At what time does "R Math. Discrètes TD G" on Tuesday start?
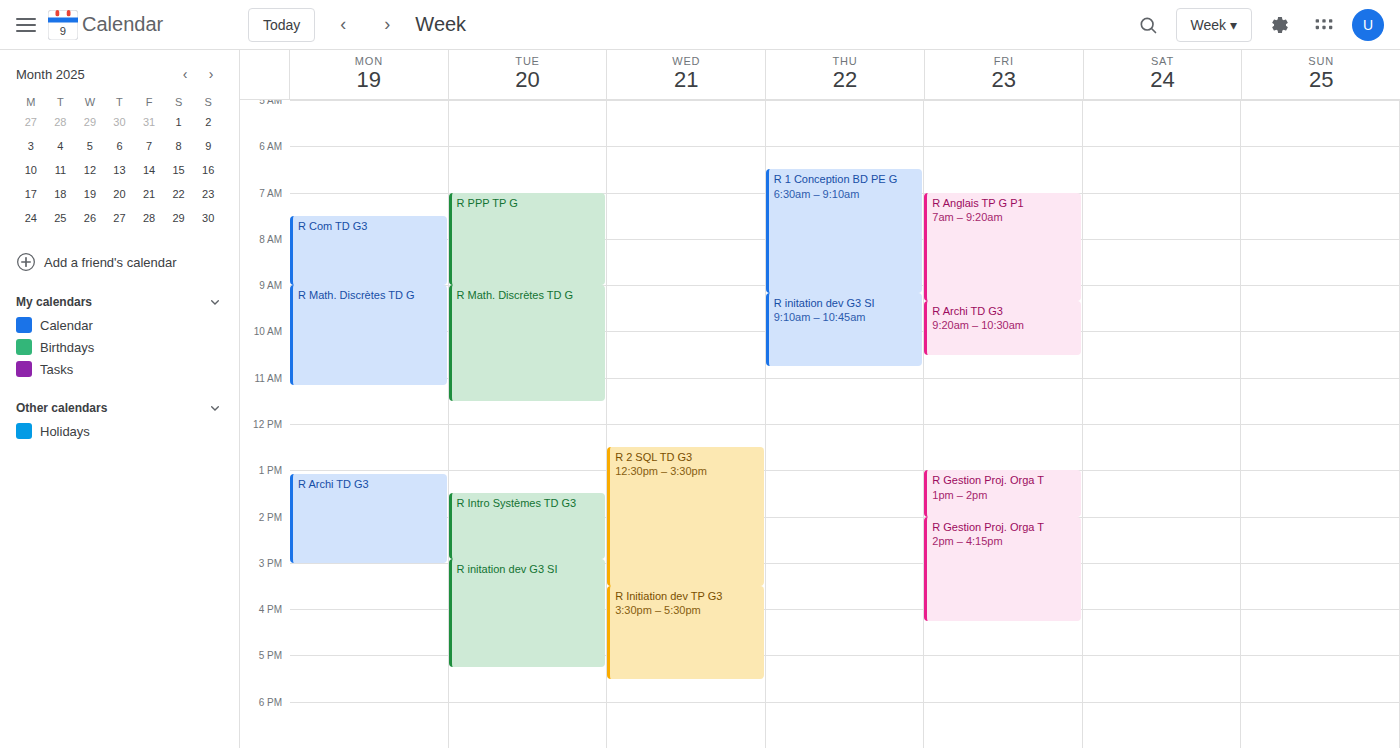
9:00 AM